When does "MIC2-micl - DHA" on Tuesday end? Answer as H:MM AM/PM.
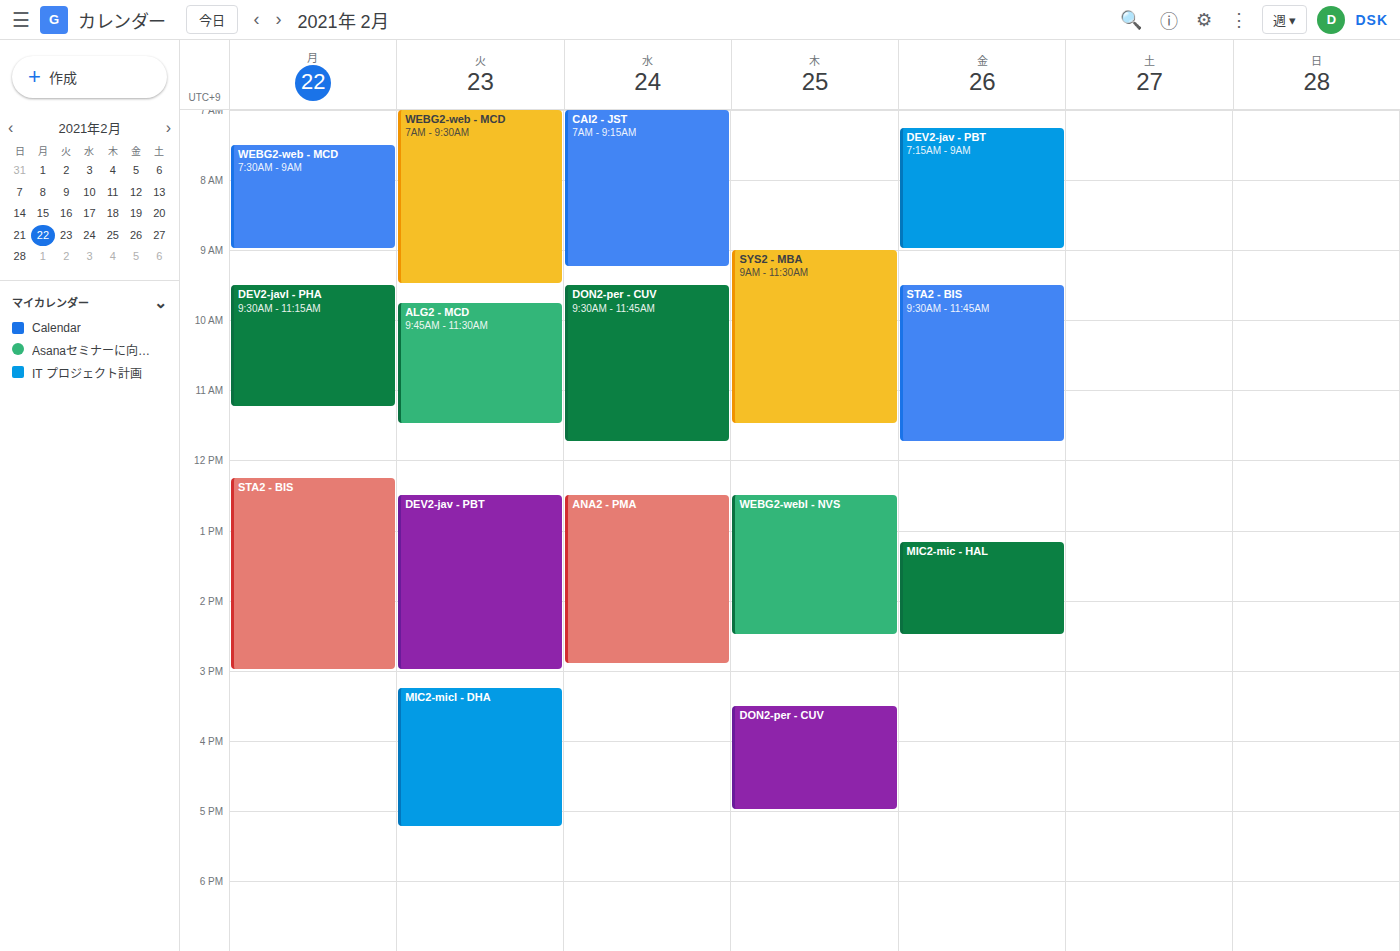
5:15 PM